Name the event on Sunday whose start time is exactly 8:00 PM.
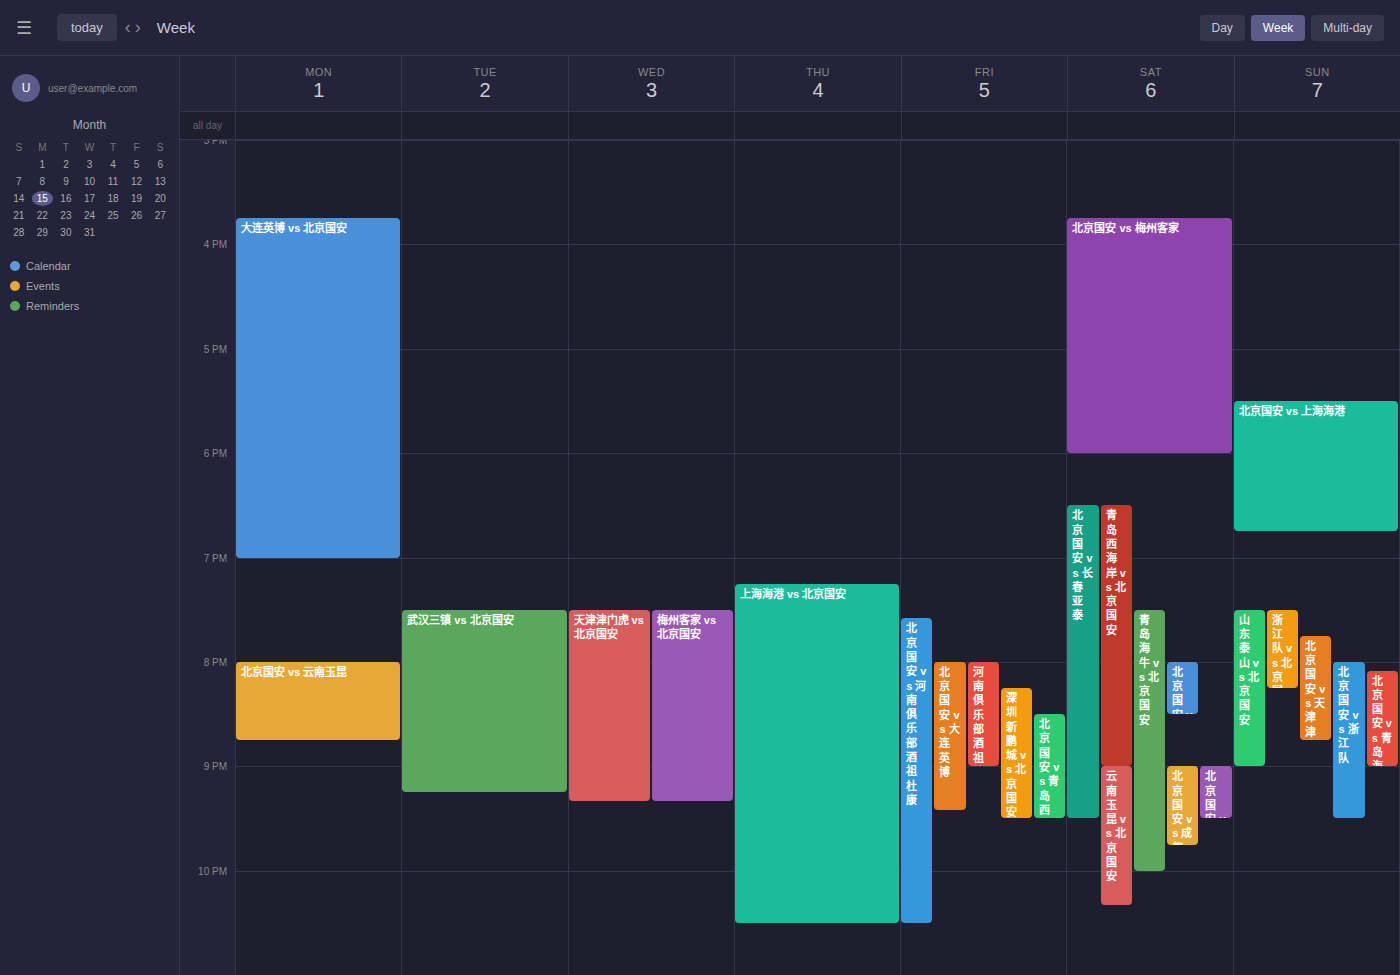
"北京国安 vs 浙江队"